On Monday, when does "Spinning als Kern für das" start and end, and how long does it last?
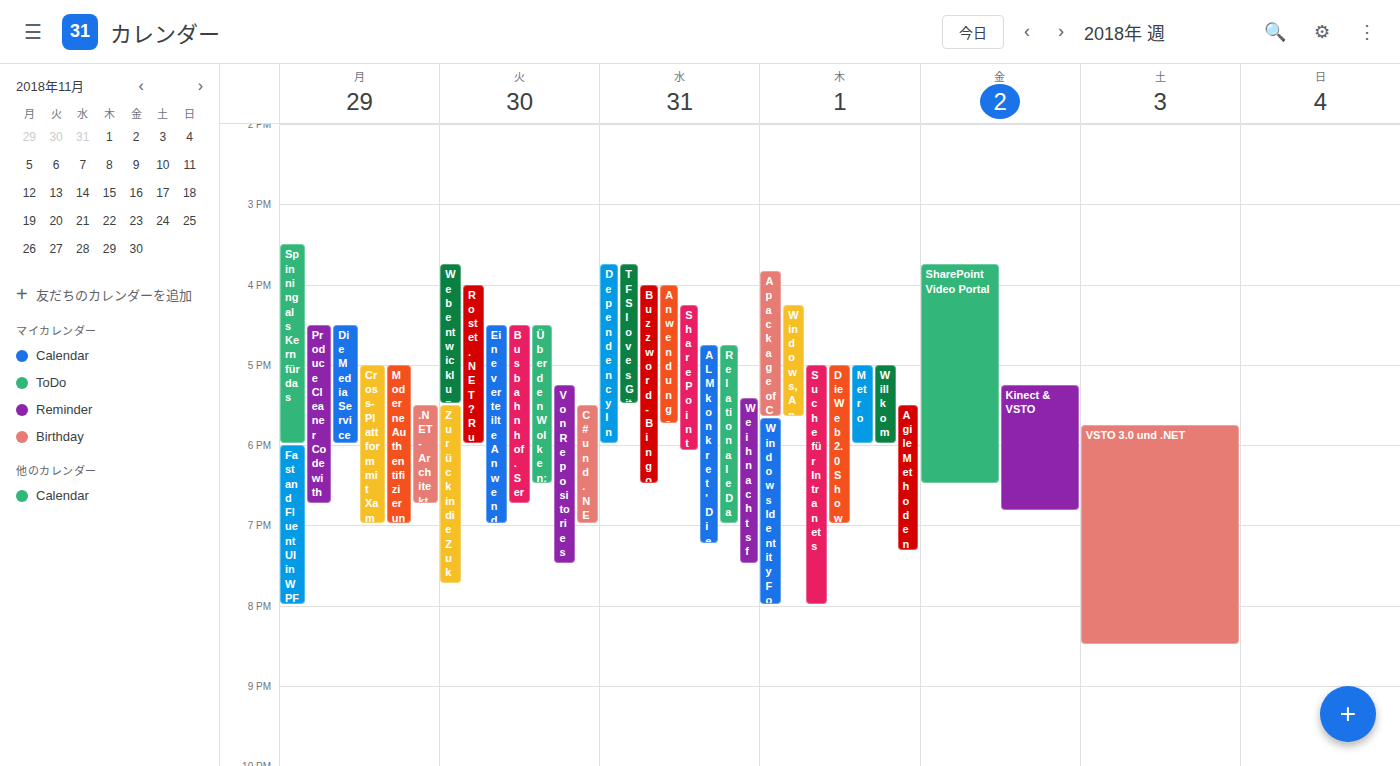
3:30 PM to 6:00 PM, 2 hours 30 minutes